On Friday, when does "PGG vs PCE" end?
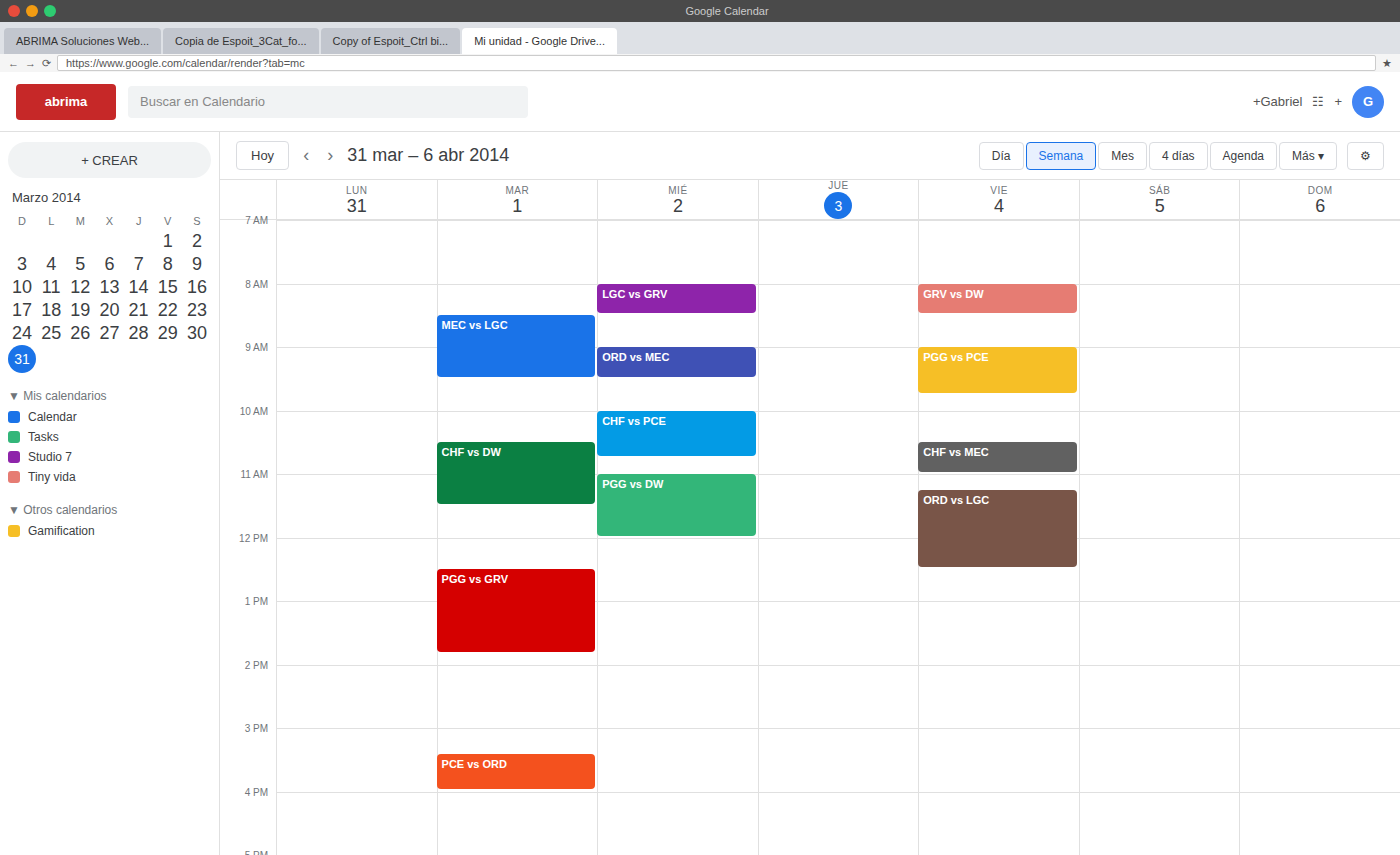
9:45 AM